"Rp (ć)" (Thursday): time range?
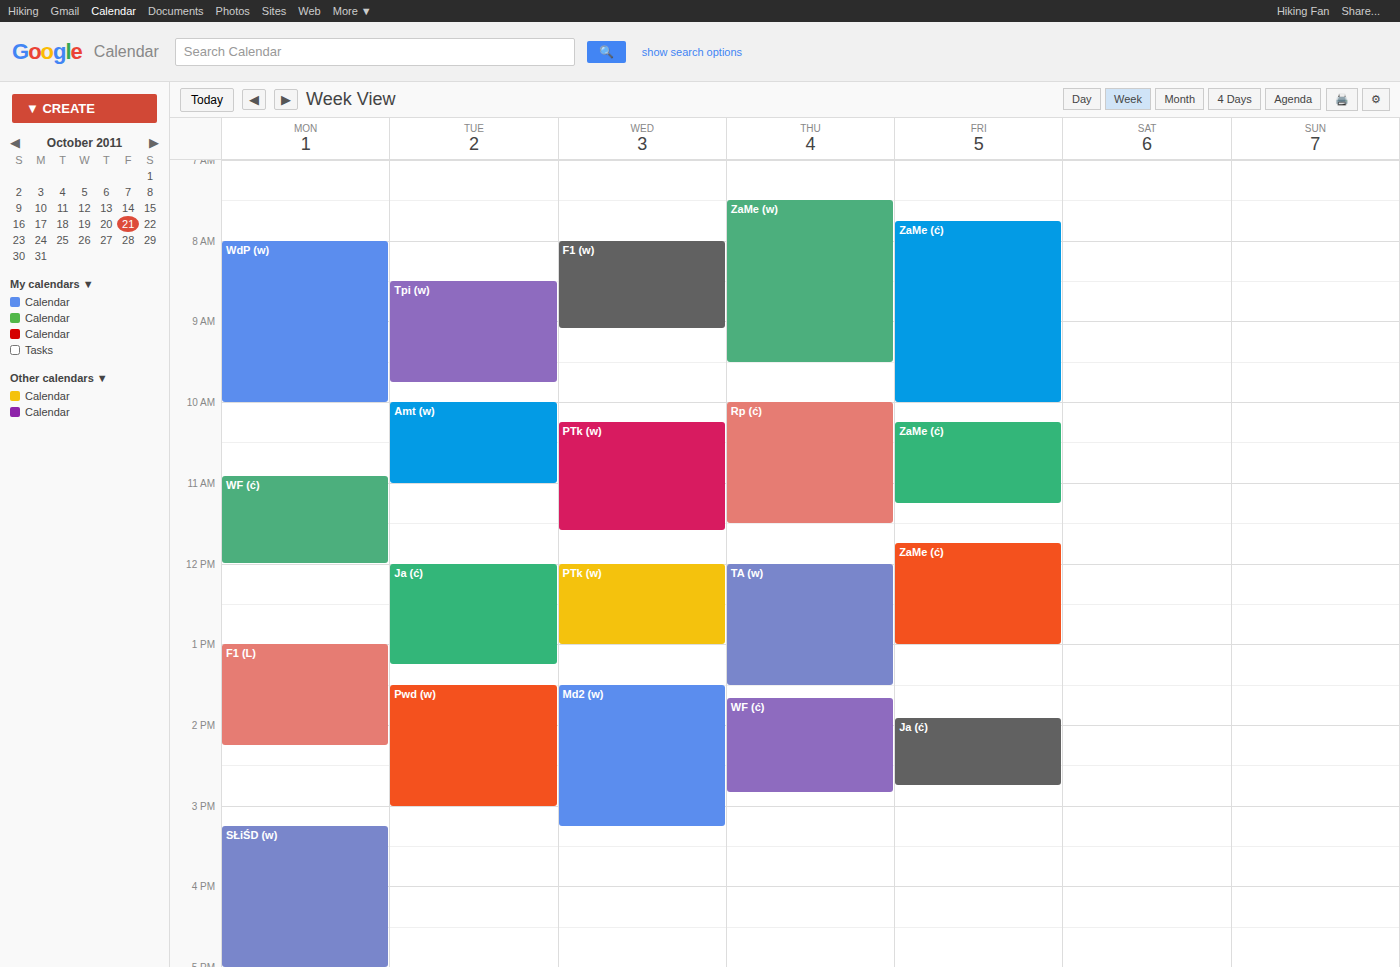
10:00 AM to 11:30 AM